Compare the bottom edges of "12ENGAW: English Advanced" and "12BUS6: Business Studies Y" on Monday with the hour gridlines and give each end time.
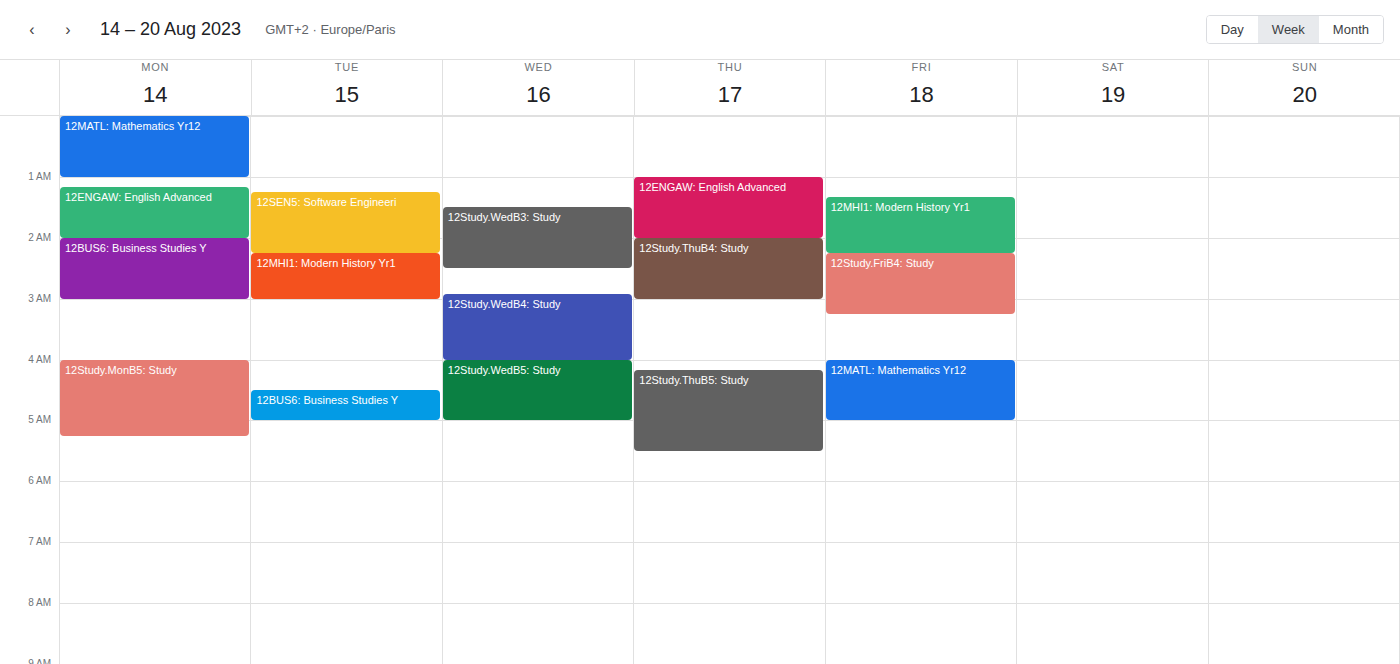
"12ENGAW: English Advanced": 2:00 AM, exactly on the 2 AM line. "12BUS6: Business Studies Y": 3:00 AM, exactly on the 3 AM line.